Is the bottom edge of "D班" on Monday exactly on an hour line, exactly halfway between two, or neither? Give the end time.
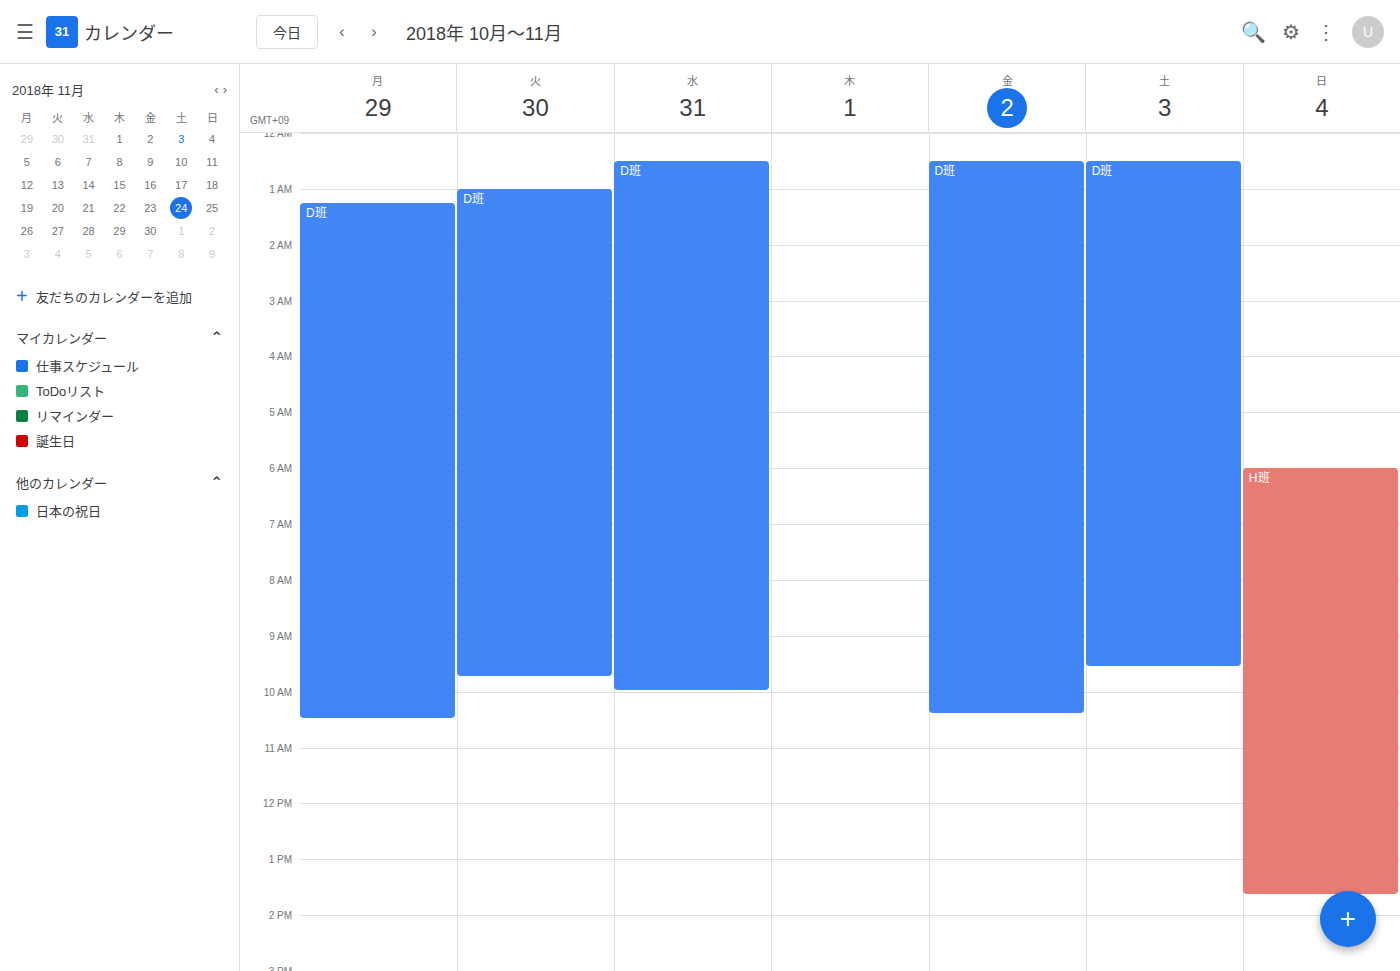
10:30 -- halfway between the 10:00 and 11:00 lines.